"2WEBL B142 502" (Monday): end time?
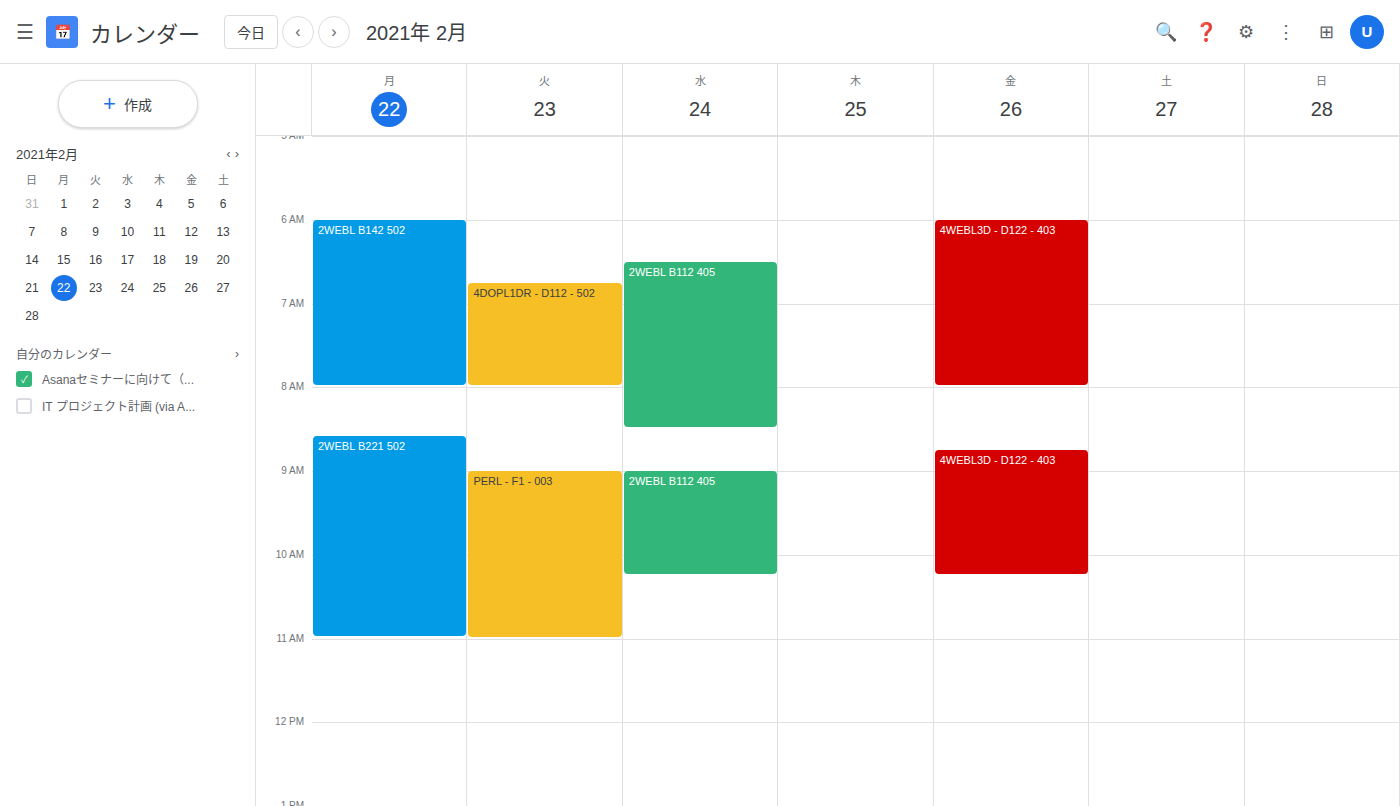
8:00 AM